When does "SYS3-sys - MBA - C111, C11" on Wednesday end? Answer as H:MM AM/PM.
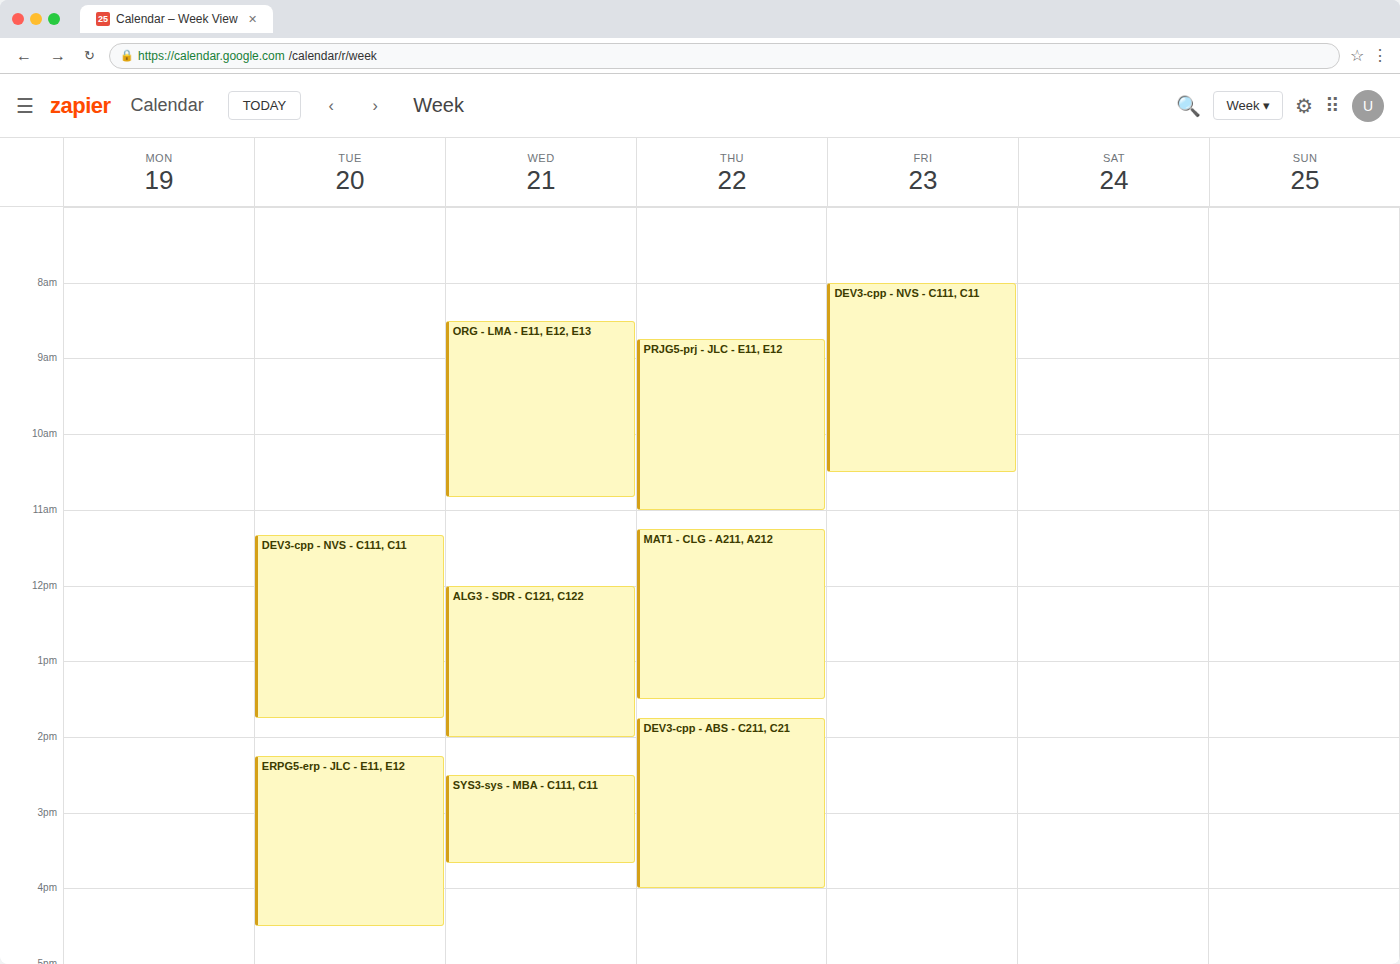
3:40 PM